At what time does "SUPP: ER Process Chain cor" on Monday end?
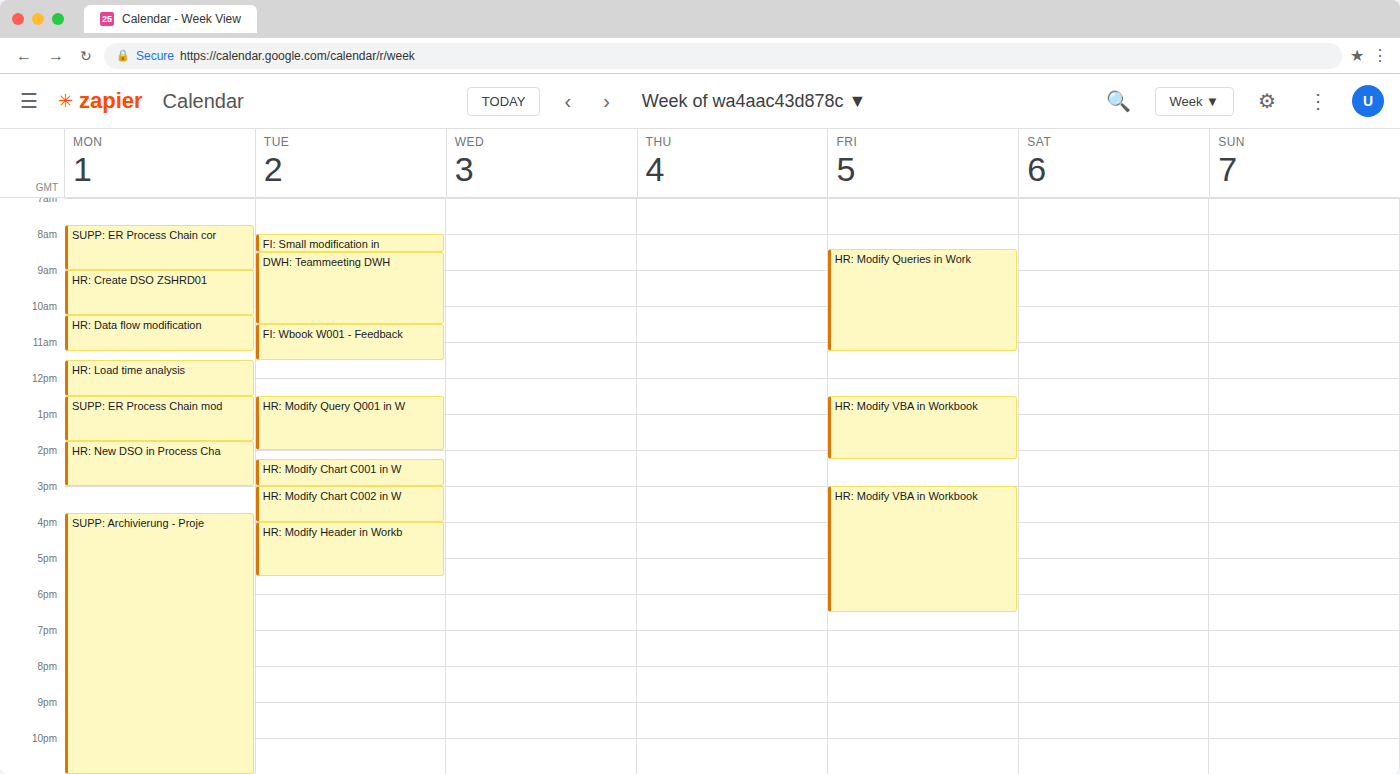
9:00 AM